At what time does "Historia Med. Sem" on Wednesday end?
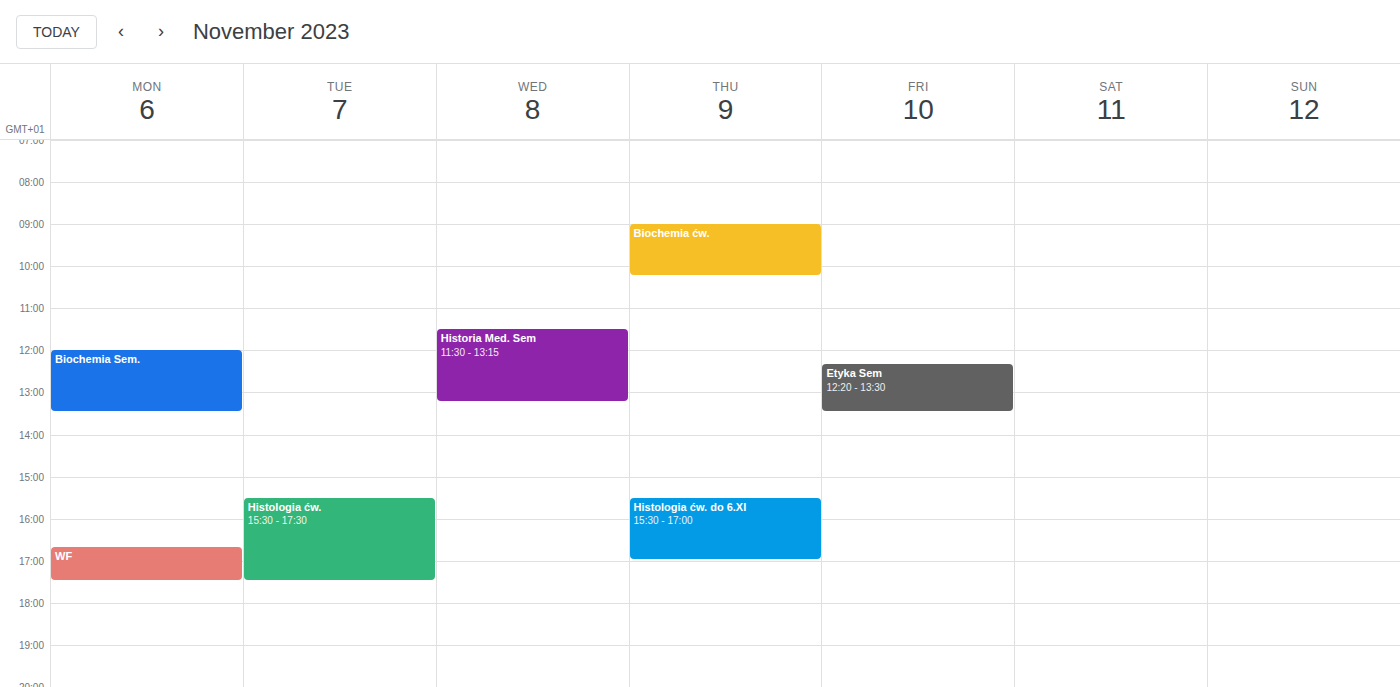
1:15 PM